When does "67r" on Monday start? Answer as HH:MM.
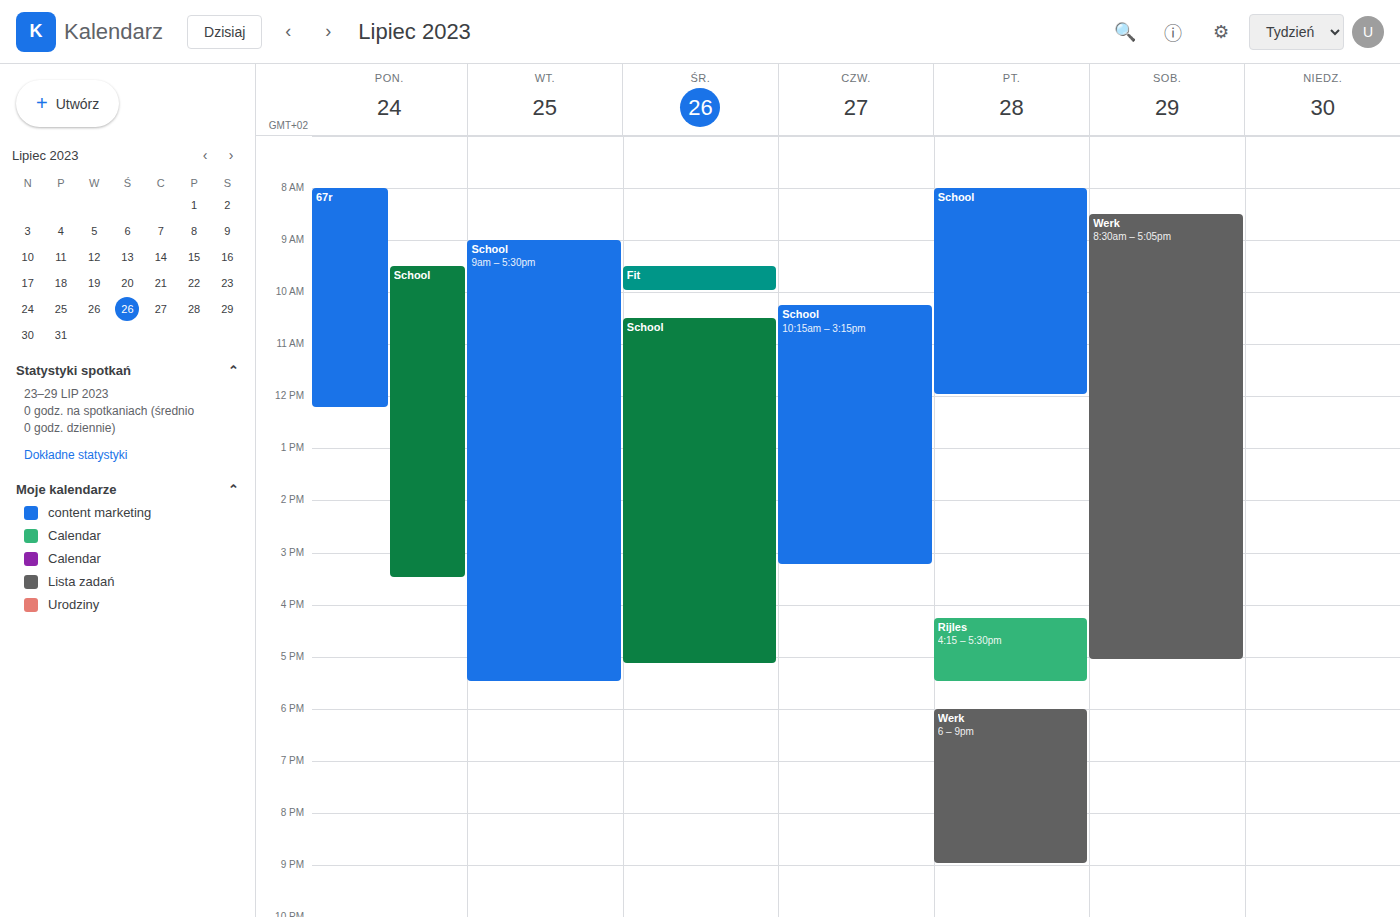
08:00